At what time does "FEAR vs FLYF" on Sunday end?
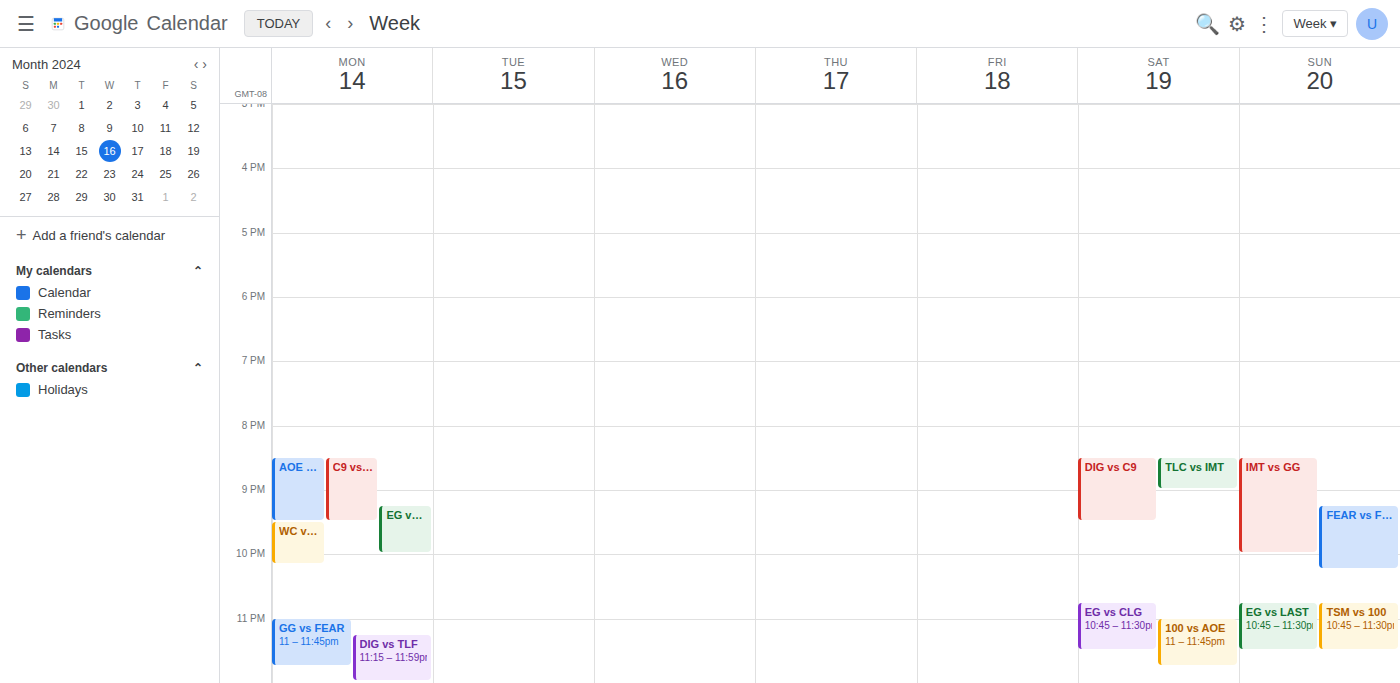
10:15 PM